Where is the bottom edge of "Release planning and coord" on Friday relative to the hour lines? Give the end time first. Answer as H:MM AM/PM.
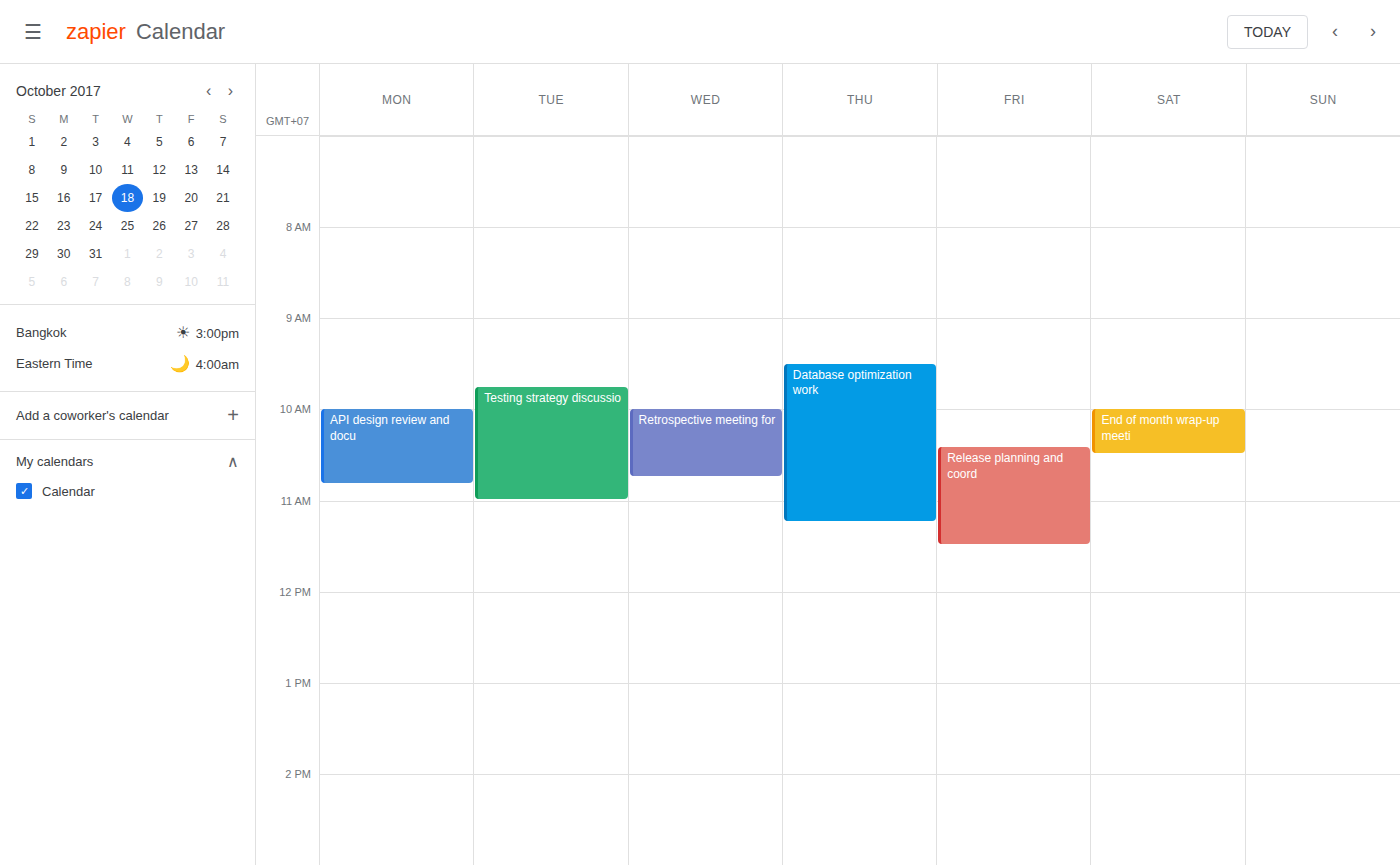
11:30 AM -- halfway between the 11 AM and 12 PM lines.